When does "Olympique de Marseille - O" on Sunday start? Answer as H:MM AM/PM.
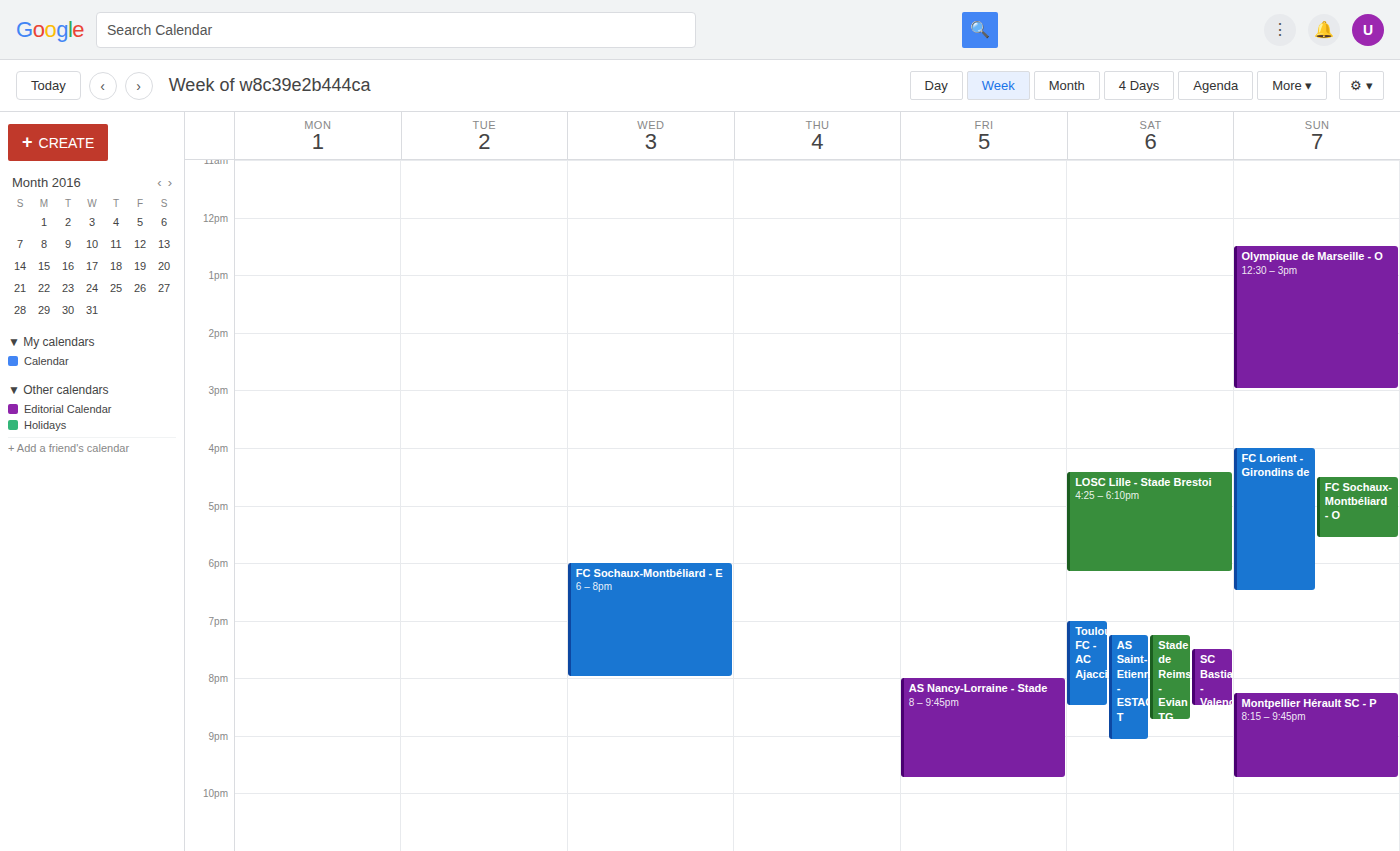
12:30 PM